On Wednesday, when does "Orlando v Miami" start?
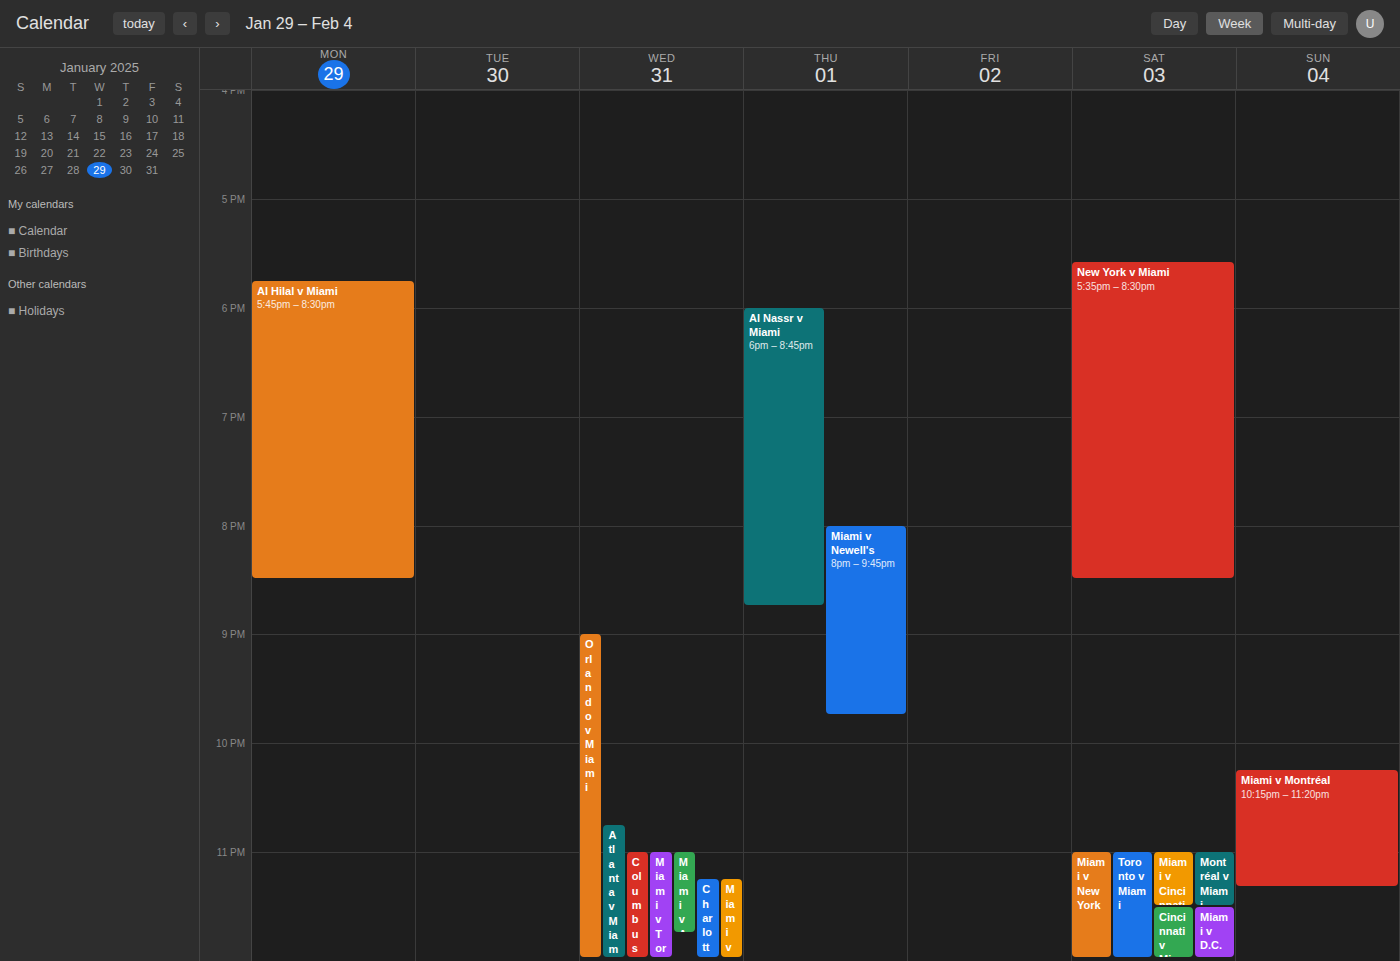
9:00 PM